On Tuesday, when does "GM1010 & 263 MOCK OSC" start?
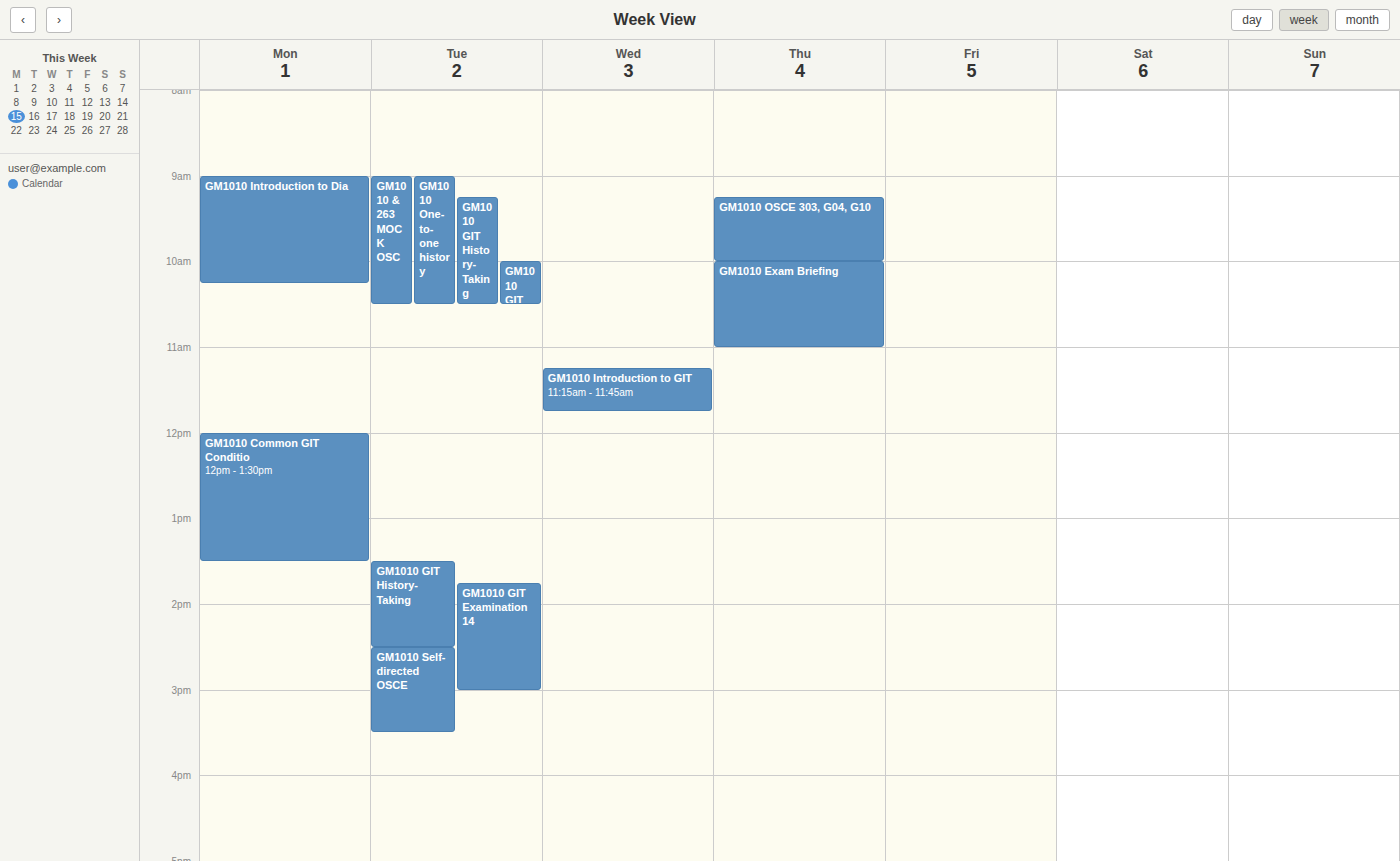
9:00 AM